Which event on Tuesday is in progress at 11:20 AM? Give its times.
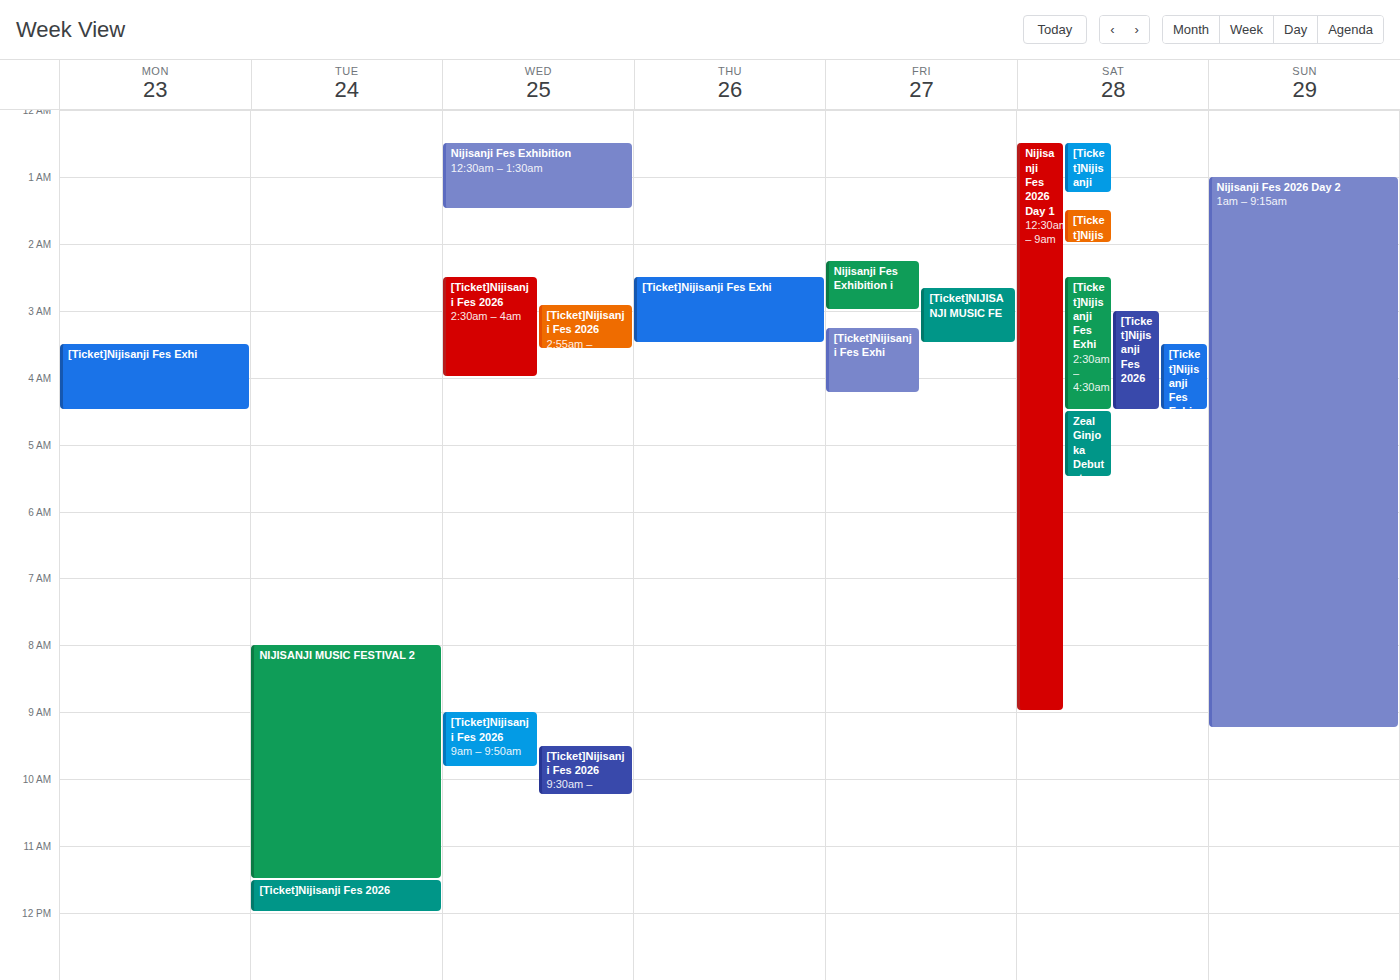
"NIJISANJI MUSIC FESTIVAL 2", 8:00 AM to 11:30 AM